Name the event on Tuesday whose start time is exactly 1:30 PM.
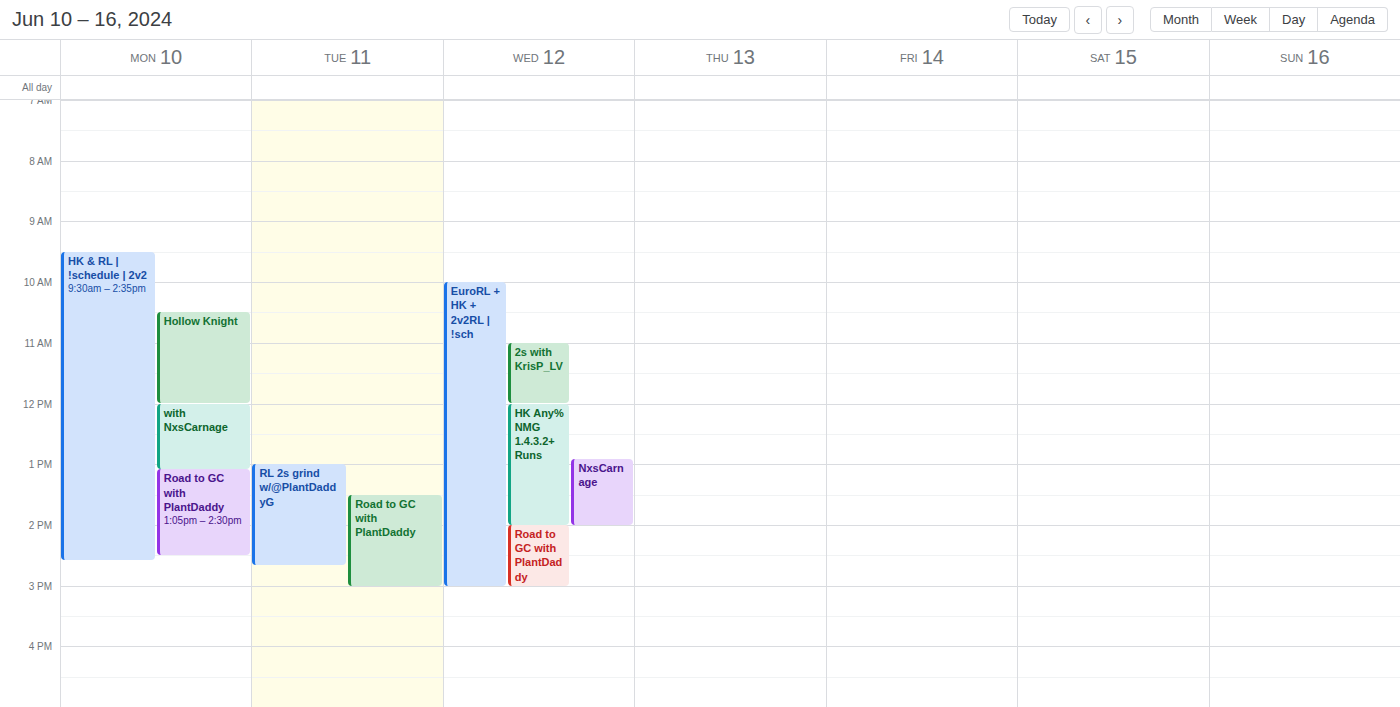
"Road to GC with PlantDaddy"